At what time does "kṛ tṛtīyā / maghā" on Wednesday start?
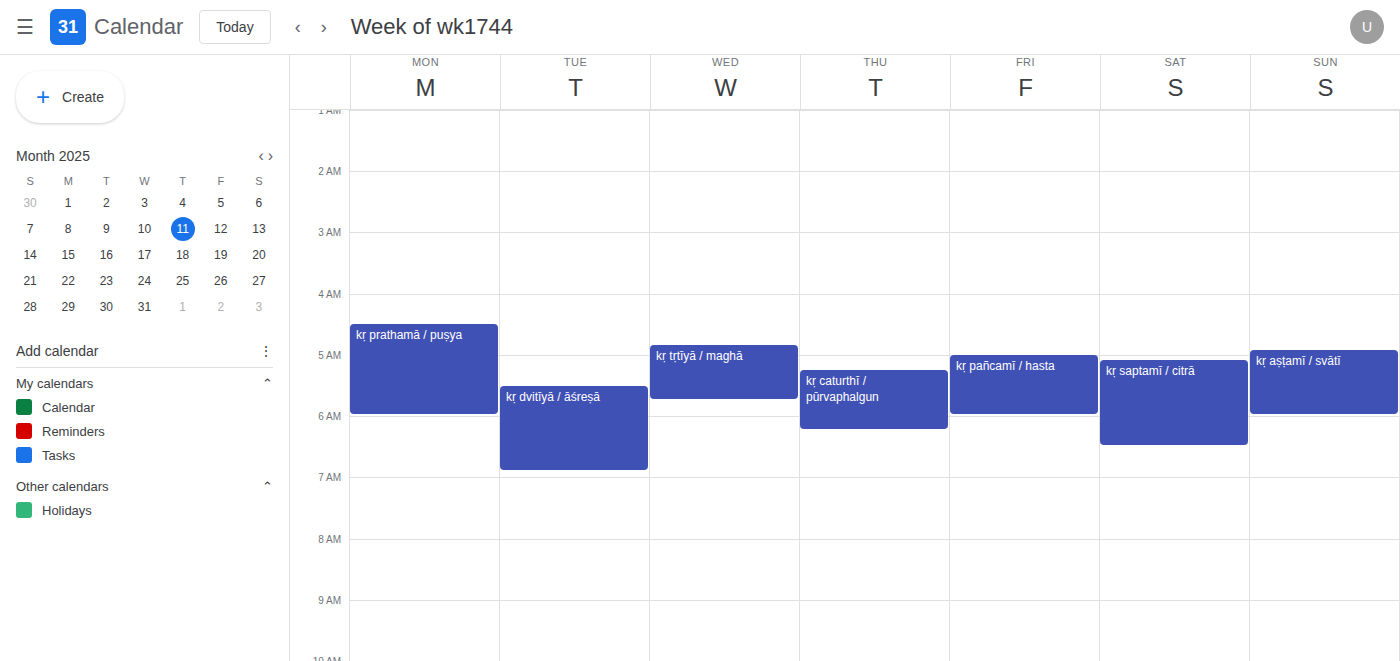
4:50 AM